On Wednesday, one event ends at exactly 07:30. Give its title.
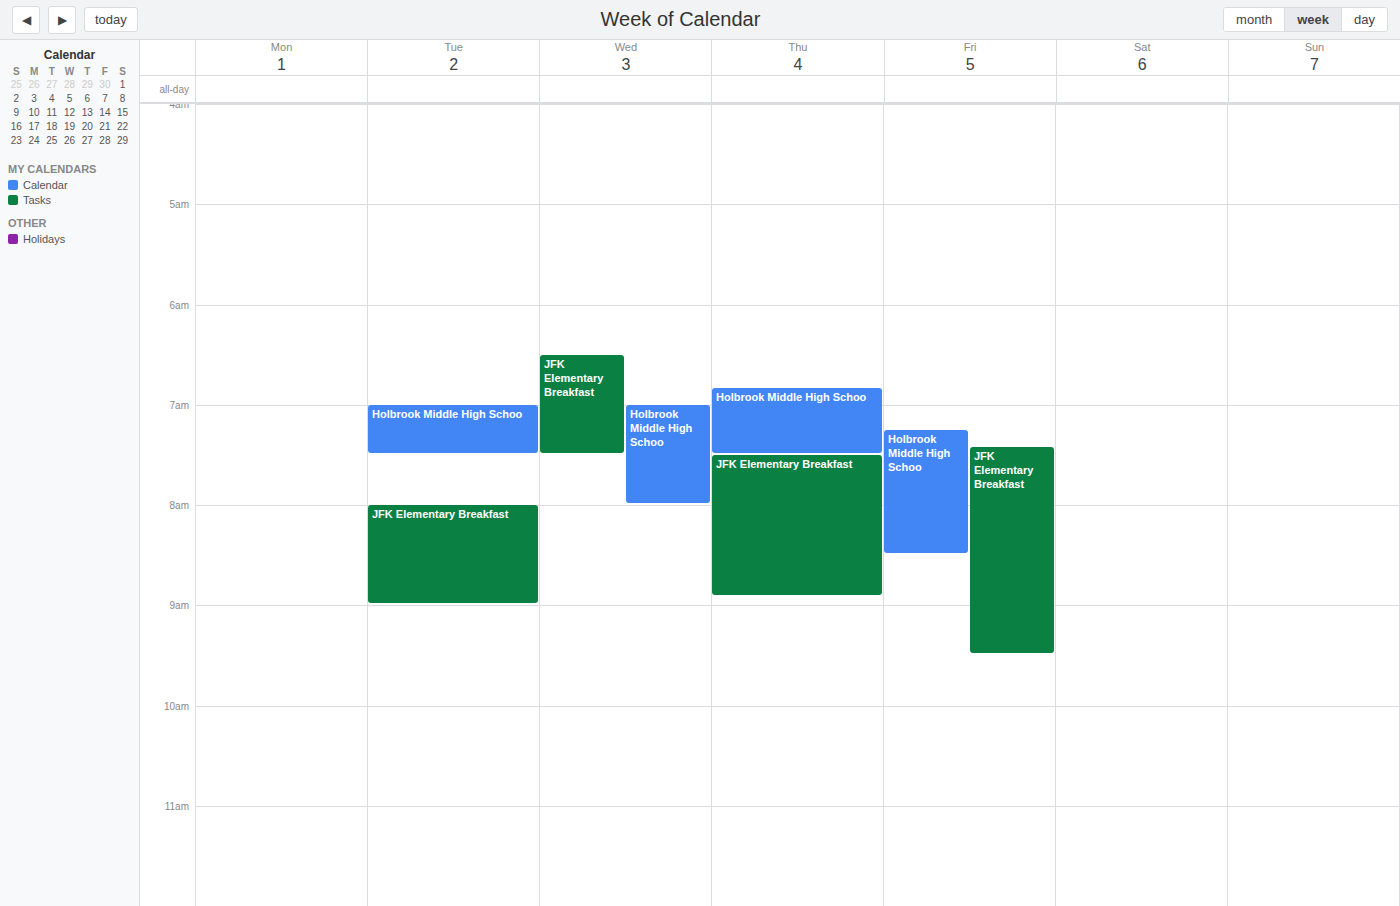
"JFK Elementary Breakfast"